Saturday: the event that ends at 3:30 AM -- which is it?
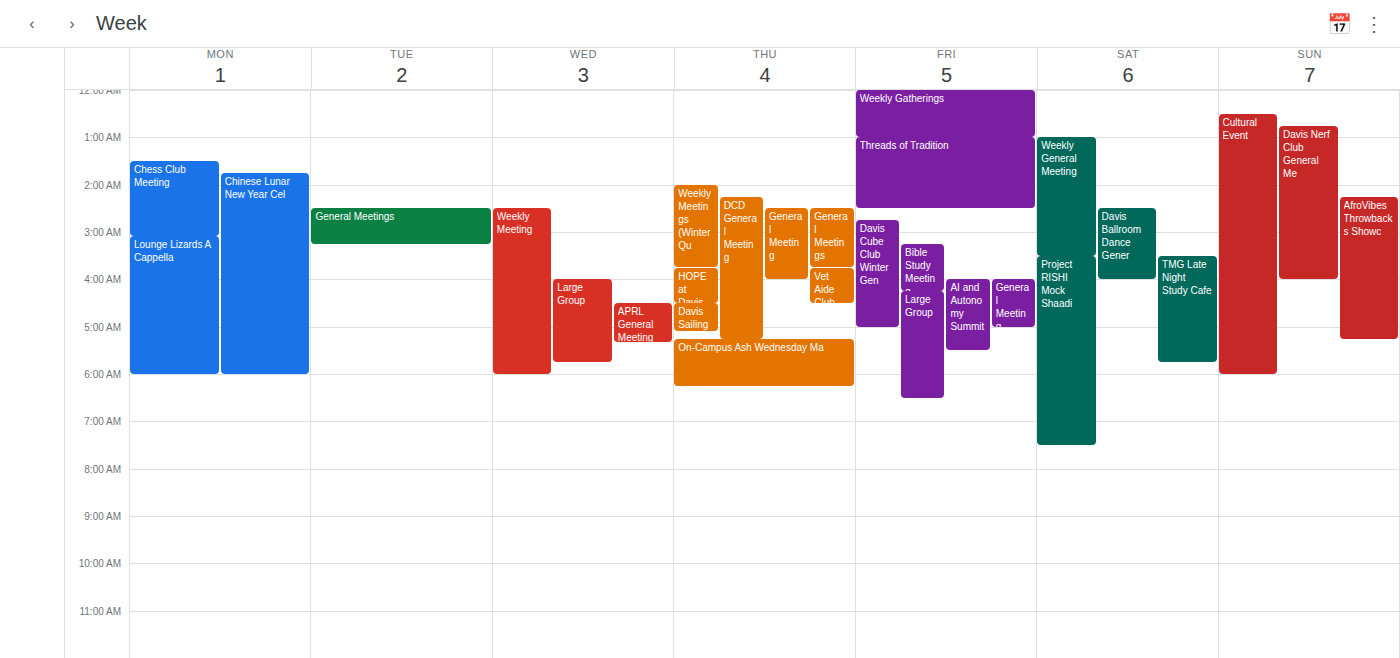
"Weekly General Meeting"